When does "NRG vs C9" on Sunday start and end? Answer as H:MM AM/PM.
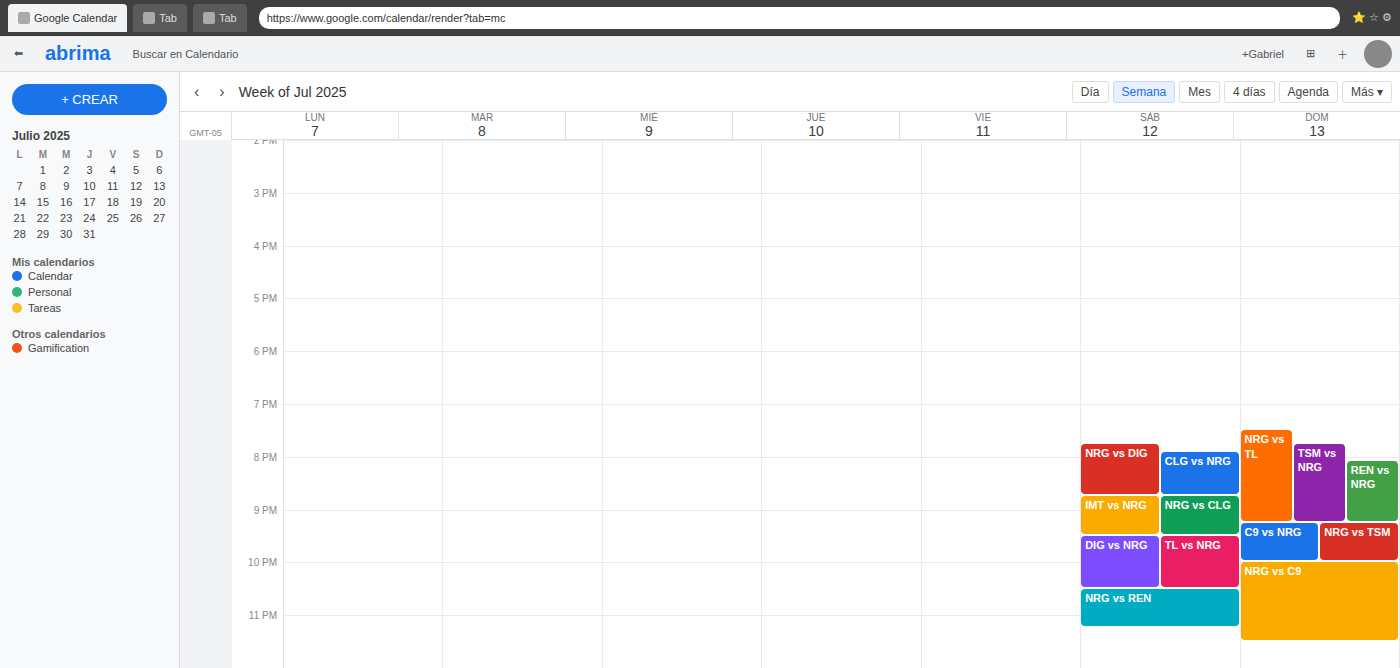
10:00 PM to 11:30 PM